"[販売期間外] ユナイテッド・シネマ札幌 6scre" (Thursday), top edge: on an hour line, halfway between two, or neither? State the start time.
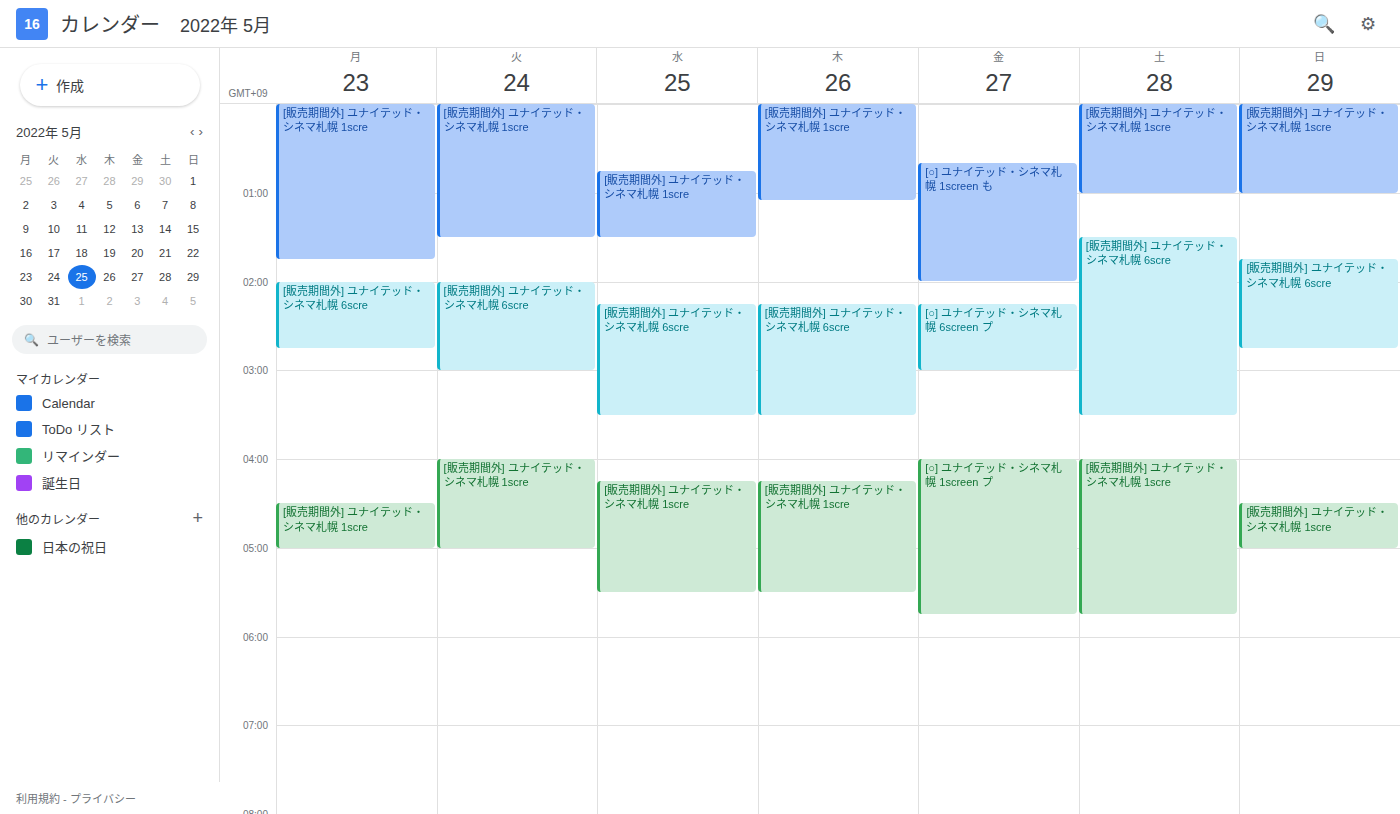
2:15 AM -- neither: a quarter of the way from the 2 AM line to the 3 AM line.